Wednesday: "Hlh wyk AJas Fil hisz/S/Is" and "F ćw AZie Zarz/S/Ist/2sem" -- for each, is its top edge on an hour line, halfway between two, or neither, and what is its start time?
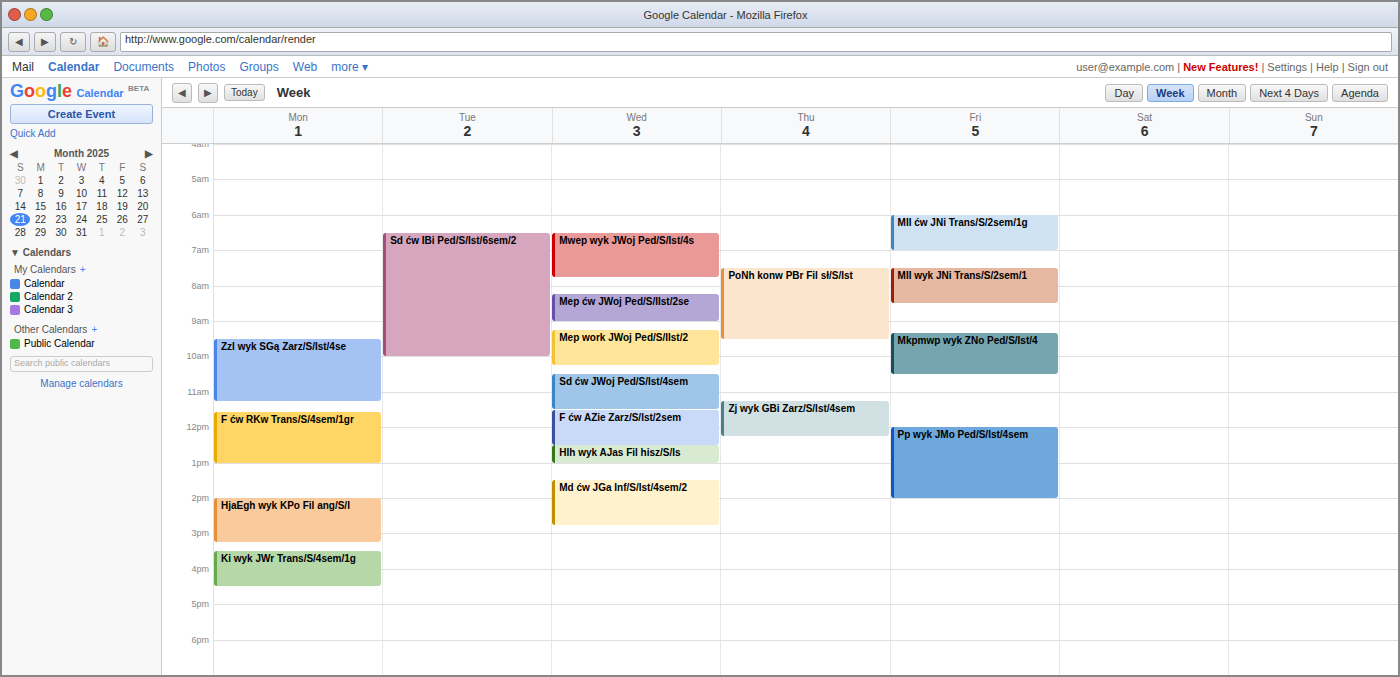
"Hlh wyk AJas Fil hisz/S/Is": 12:30 PM, halfway between the 12 PM and 1 PM lines. "F ćw AZie Zarz/S/Ist/2sem": 11:30 AM, halfway between the 11 AM and 12 PM lines.